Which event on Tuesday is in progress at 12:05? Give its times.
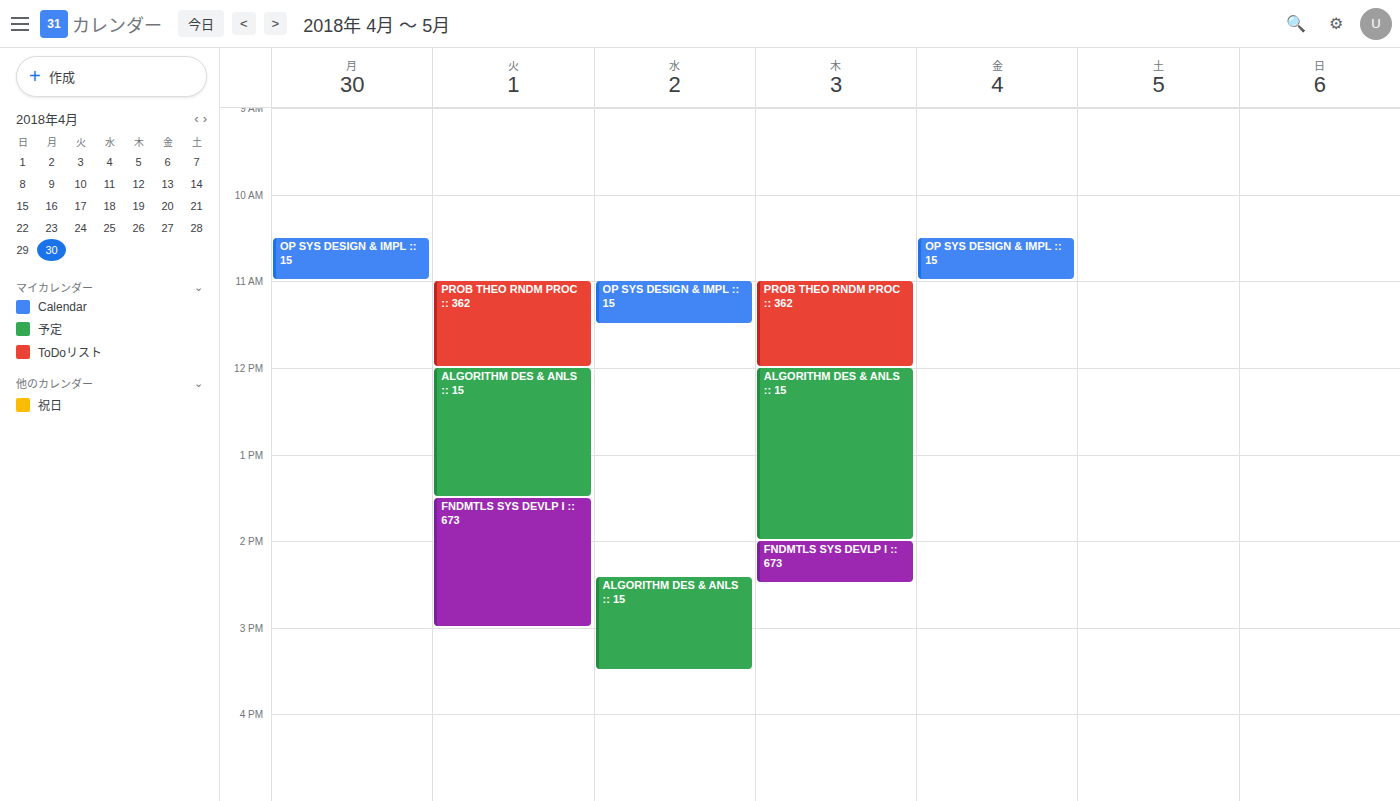
"ALGORITHM DES & ANLS :: 15", 12:00 to 13:30